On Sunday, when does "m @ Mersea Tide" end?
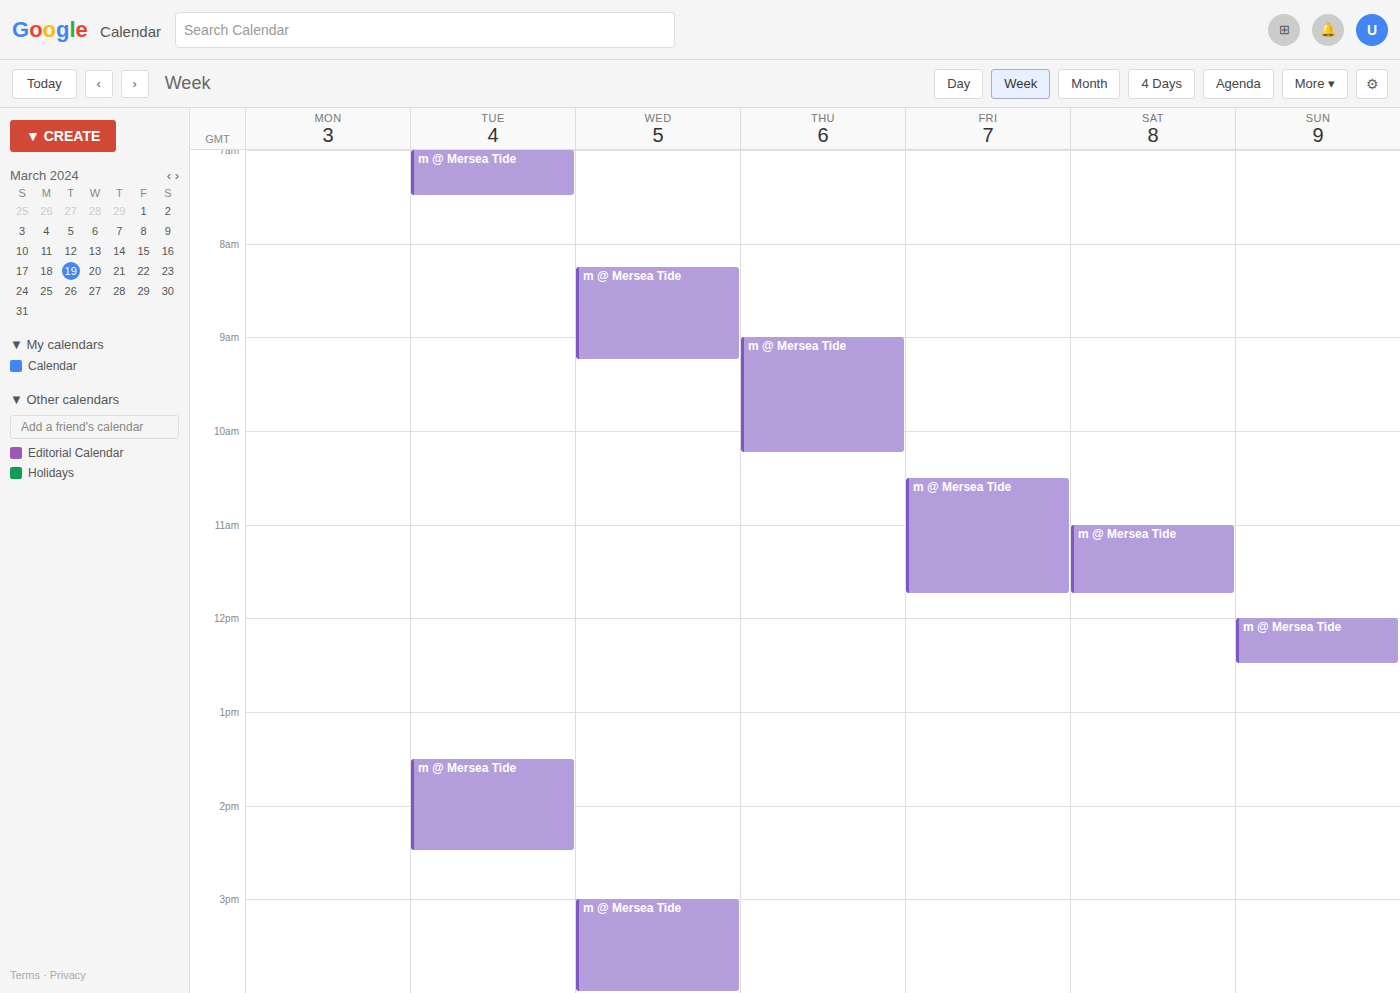
12:30 PM